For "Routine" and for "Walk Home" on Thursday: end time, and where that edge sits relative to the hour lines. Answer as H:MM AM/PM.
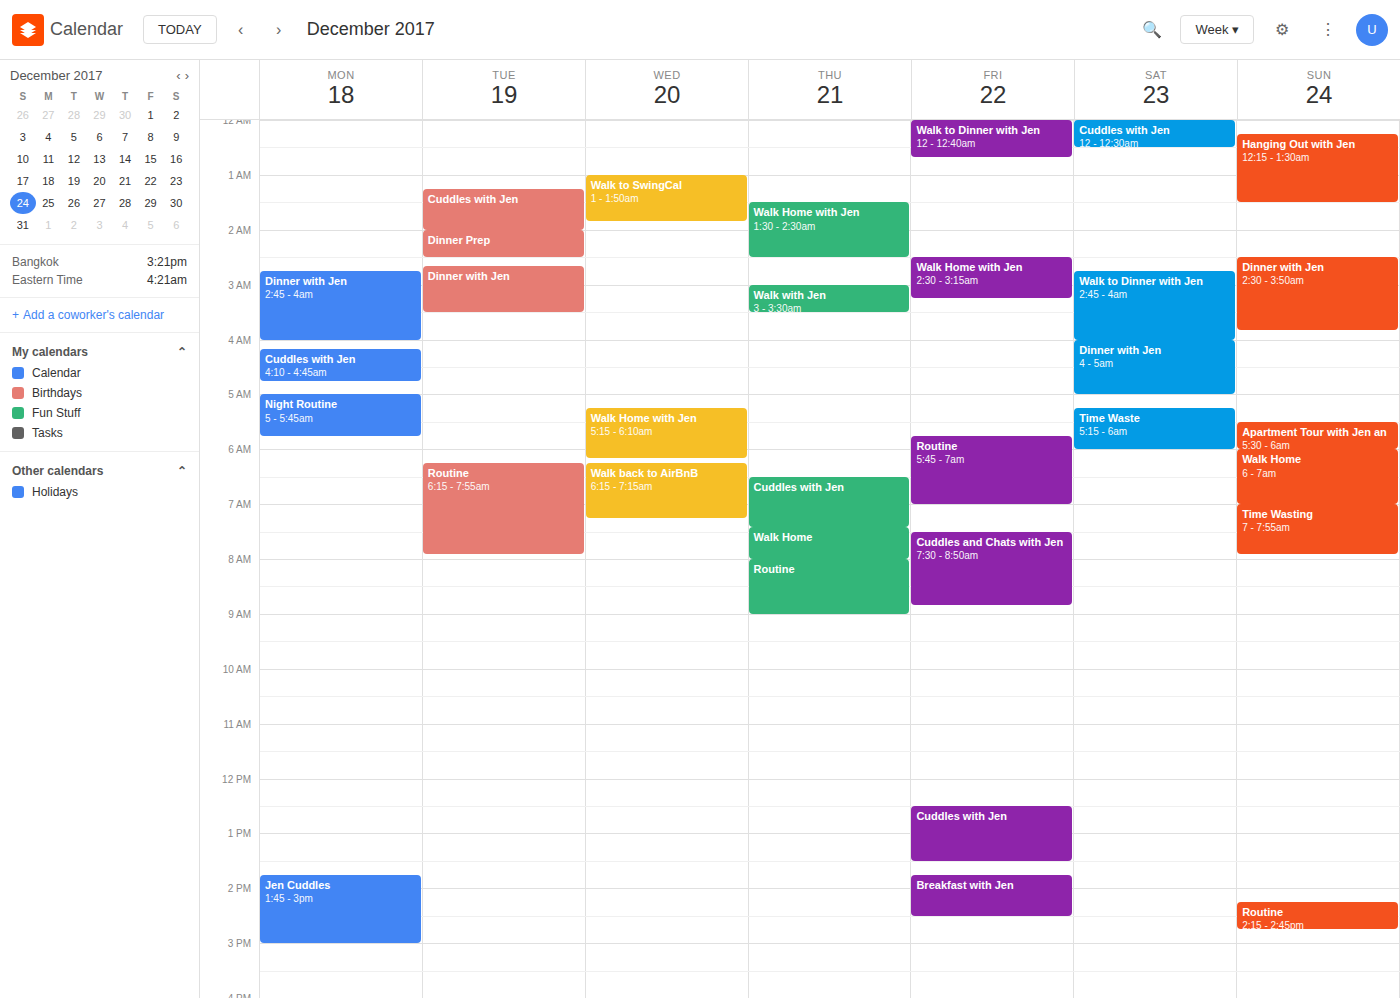
"Routine": 9:00 AM, exactly on the 9 AM line. "Walk Home": 8:00 AM, exactly on the 8 AM line.